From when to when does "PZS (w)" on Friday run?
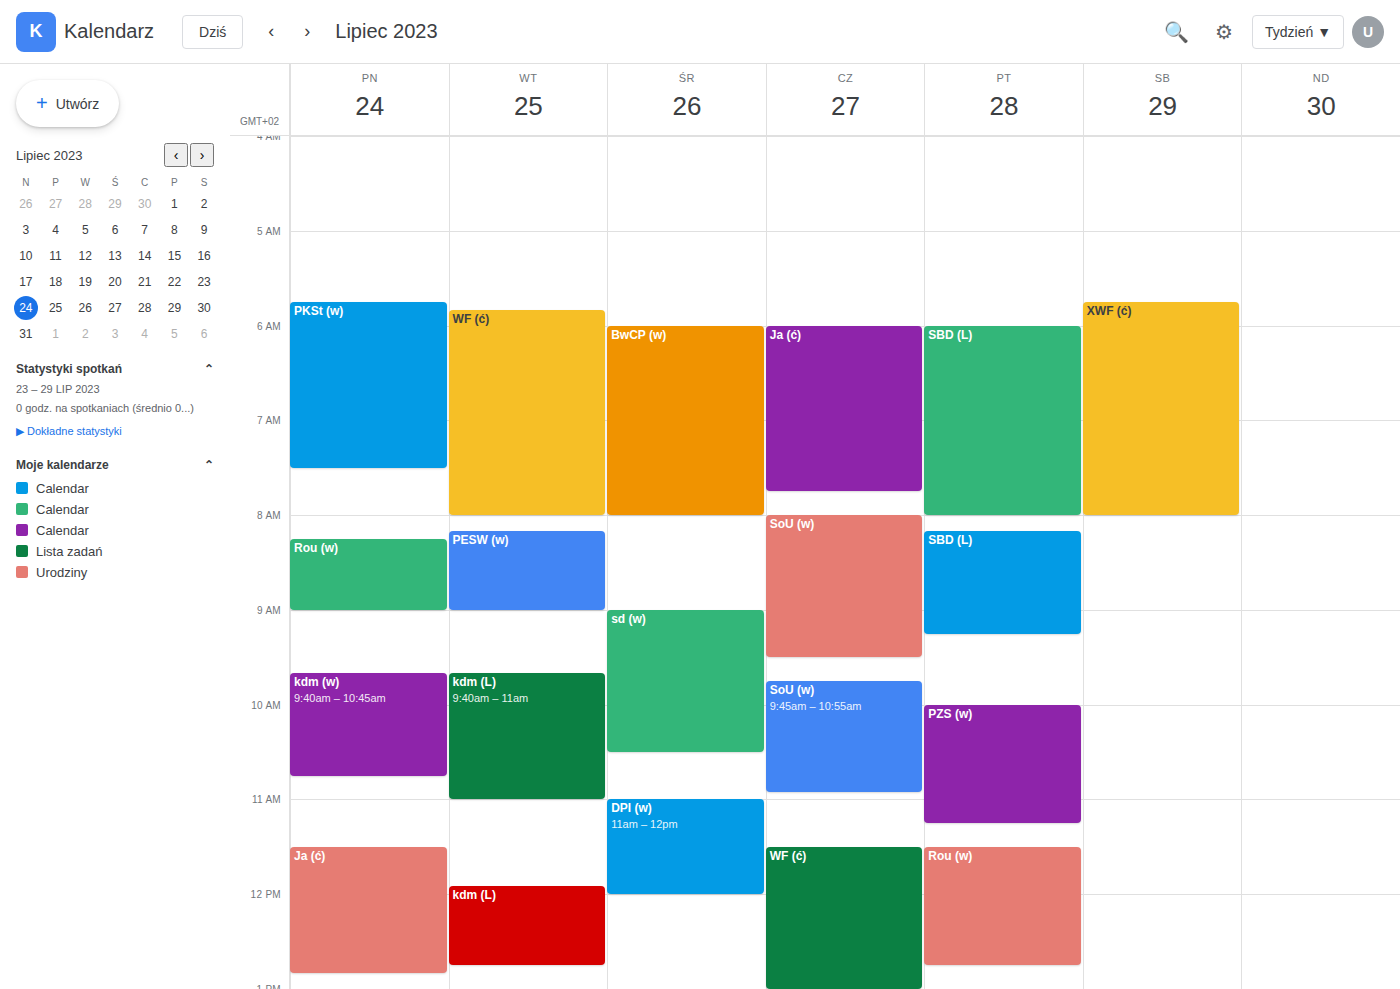
10:00 AM to 11:15 AM